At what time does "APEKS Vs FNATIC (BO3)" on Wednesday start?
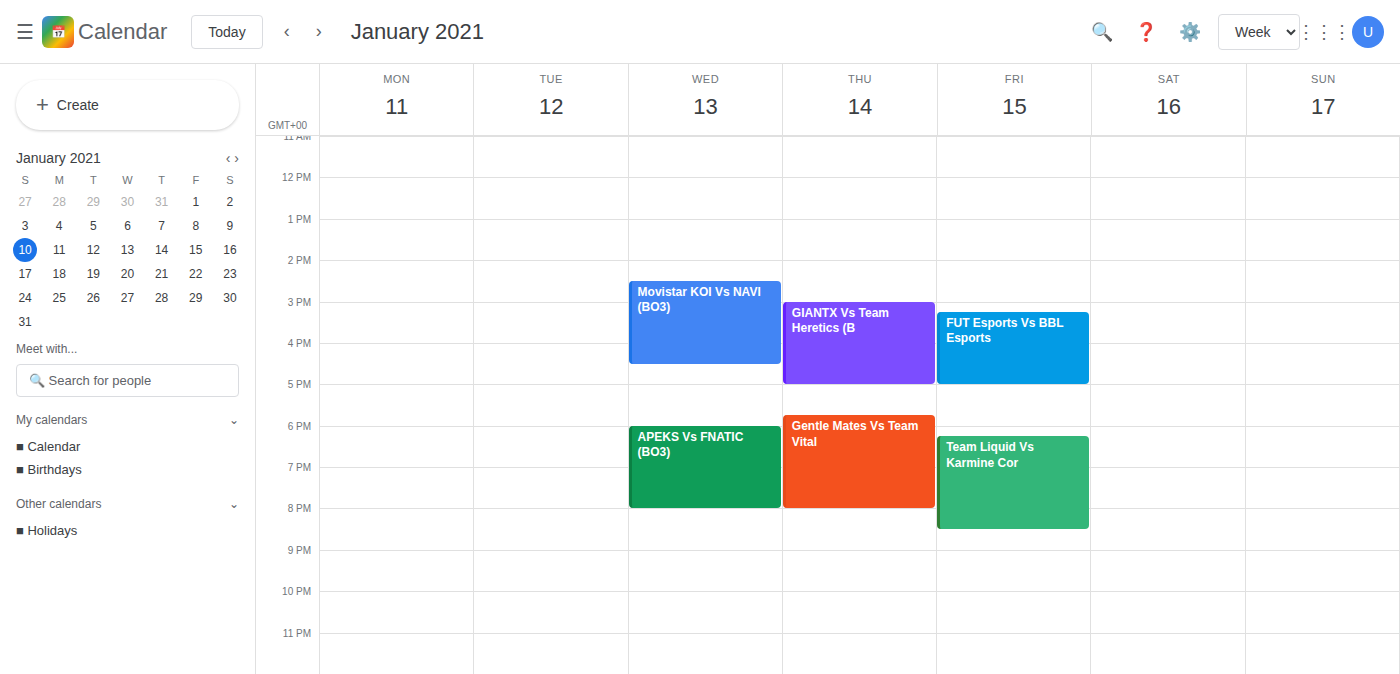
6:00 PM